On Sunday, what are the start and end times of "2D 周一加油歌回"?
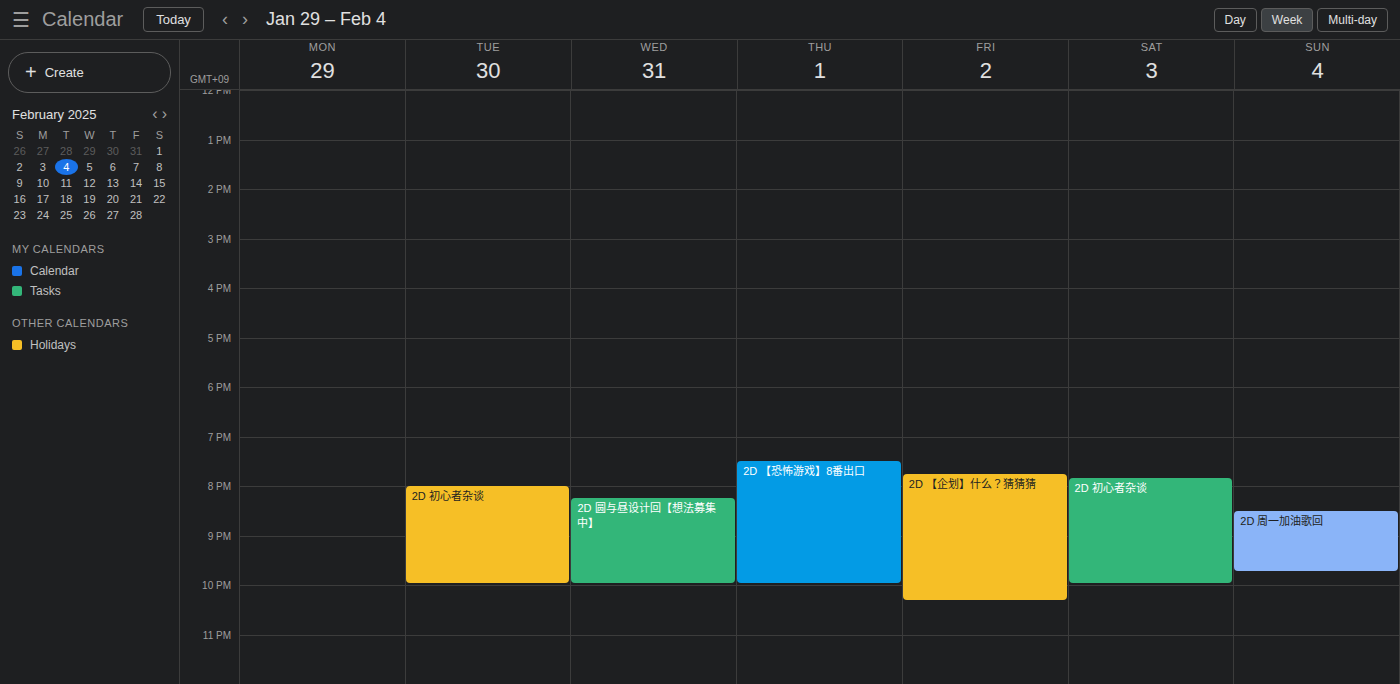
8:30 PM to 9:45 PM